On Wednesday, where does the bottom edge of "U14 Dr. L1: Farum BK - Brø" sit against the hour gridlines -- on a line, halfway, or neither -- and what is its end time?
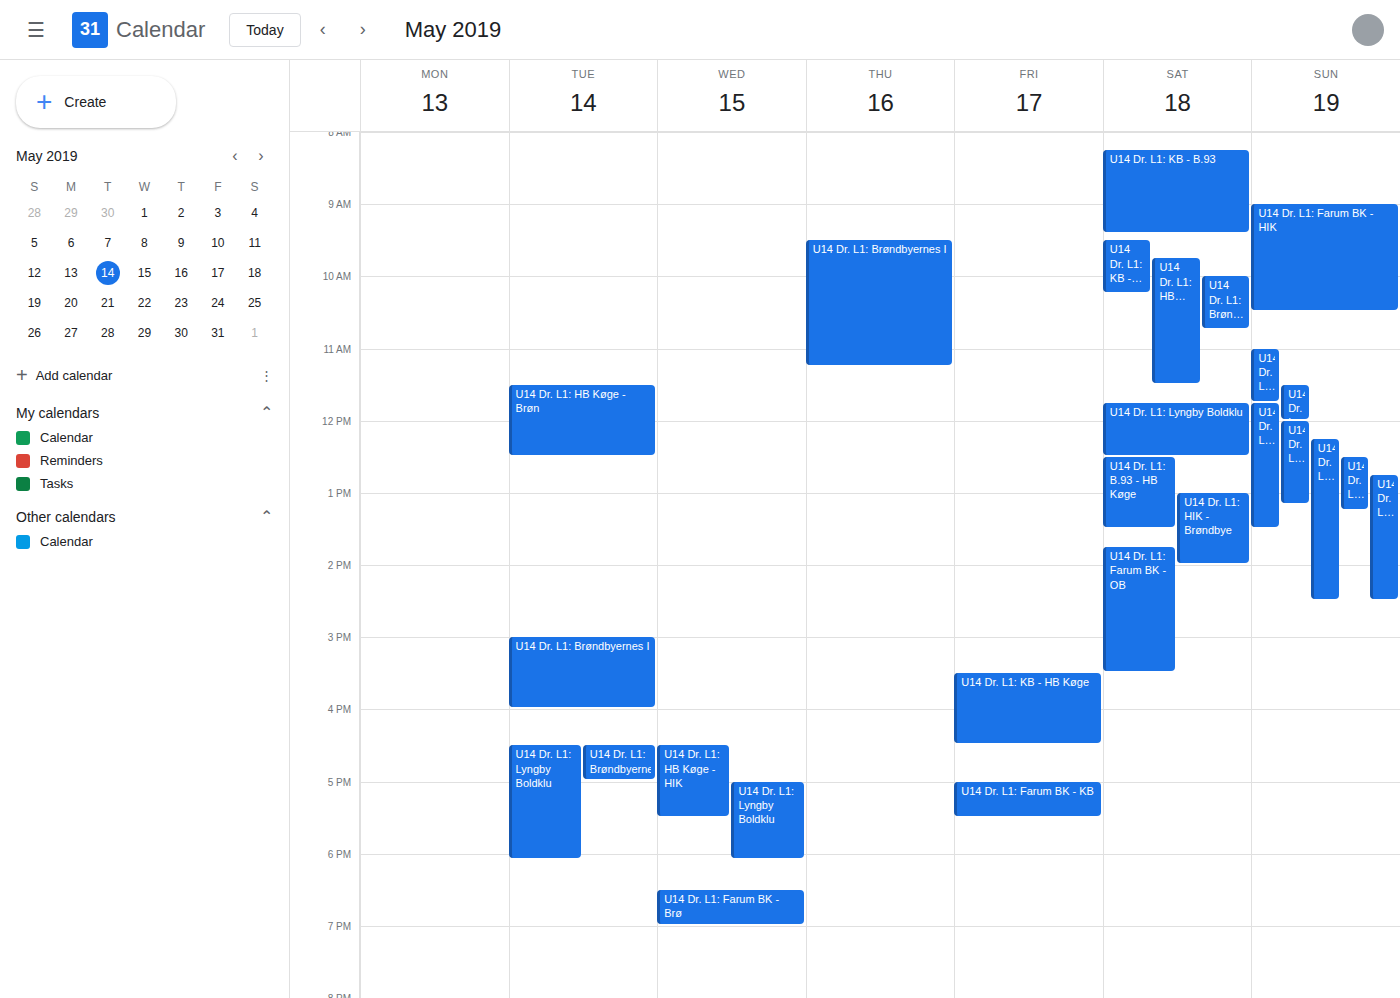
7:00 PM -- exactly on the 7 PM line.